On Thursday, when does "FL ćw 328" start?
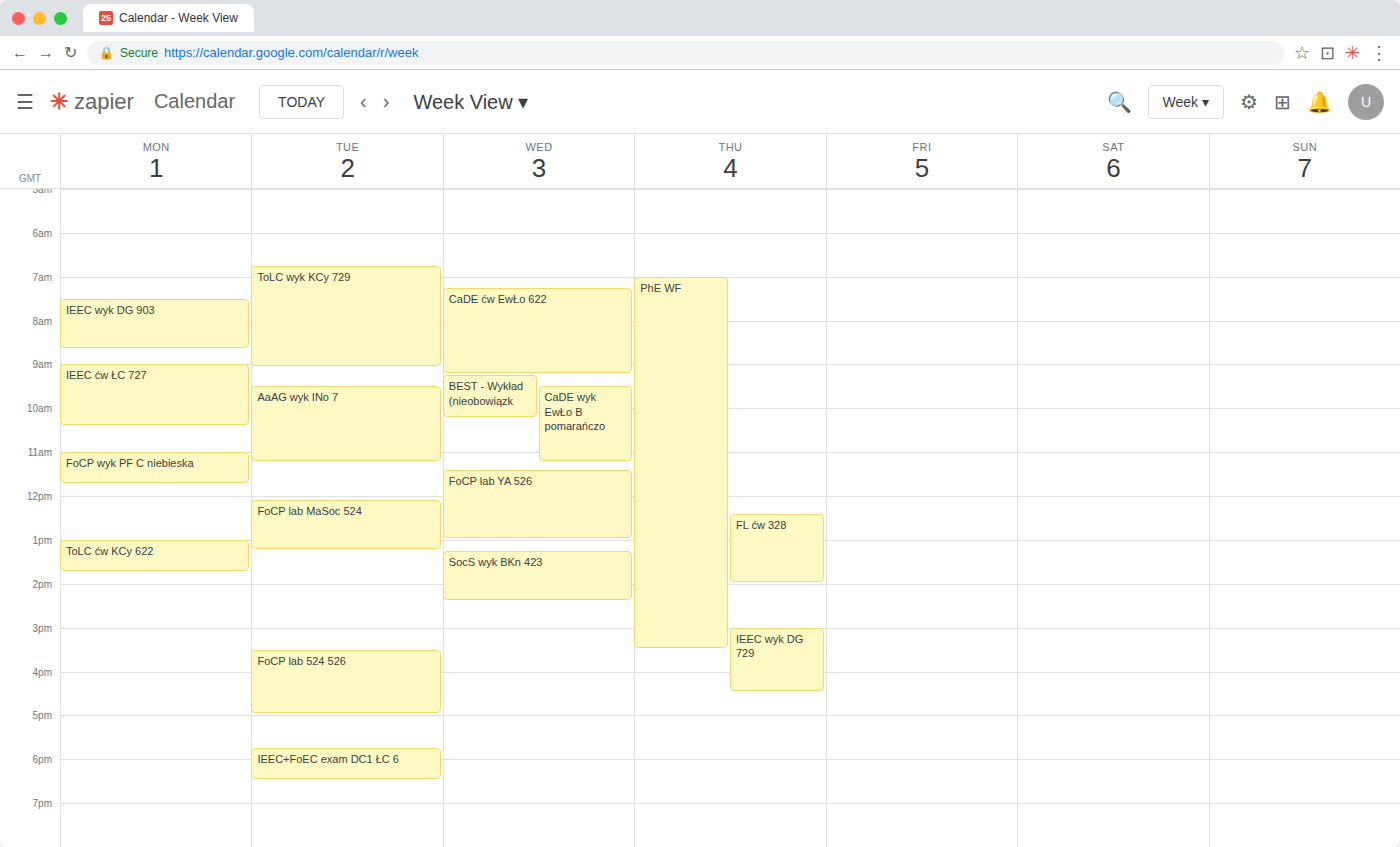
12:25 PM